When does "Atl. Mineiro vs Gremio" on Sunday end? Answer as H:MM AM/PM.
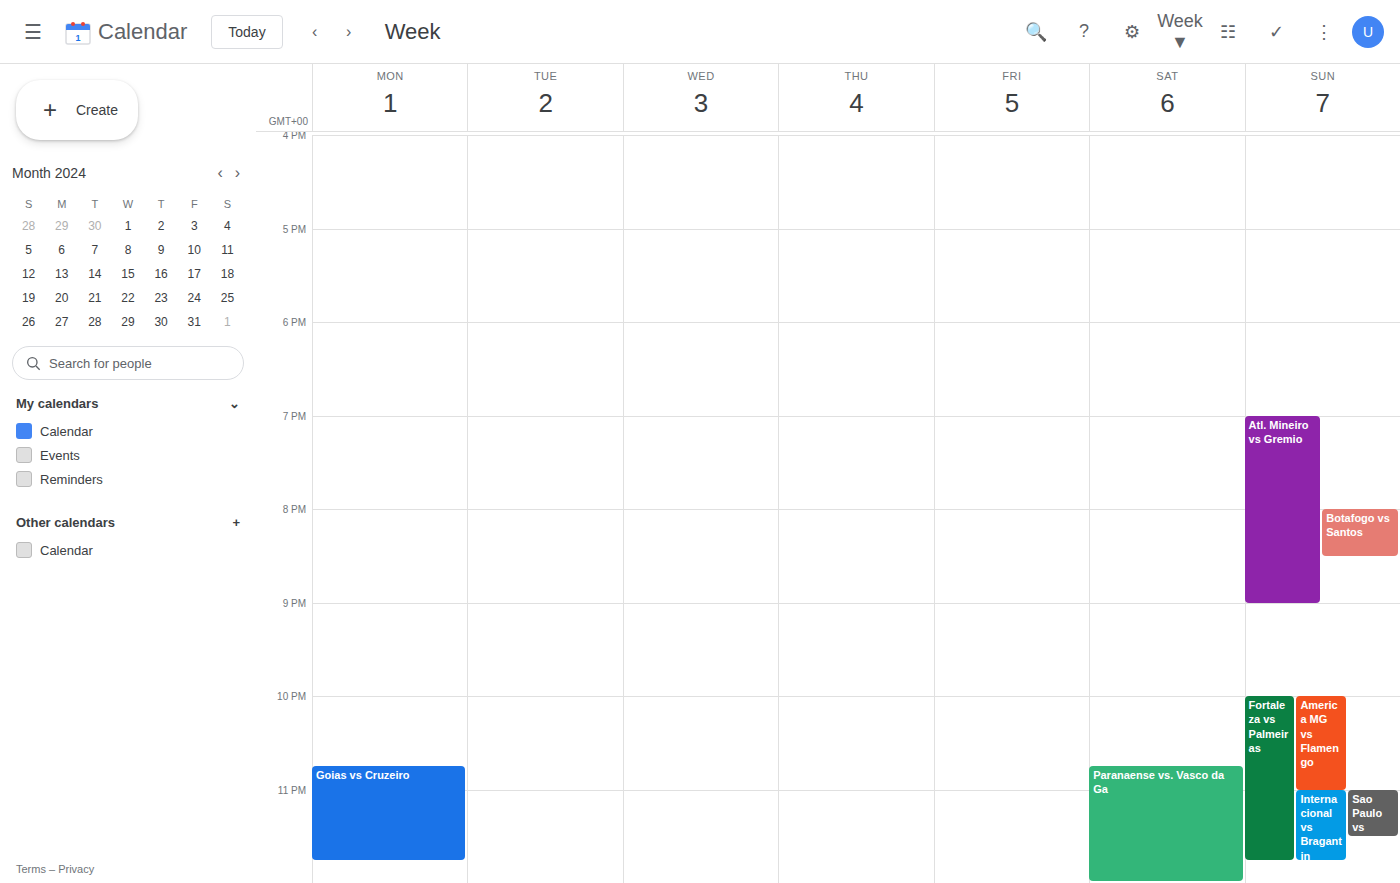
9:00 PM